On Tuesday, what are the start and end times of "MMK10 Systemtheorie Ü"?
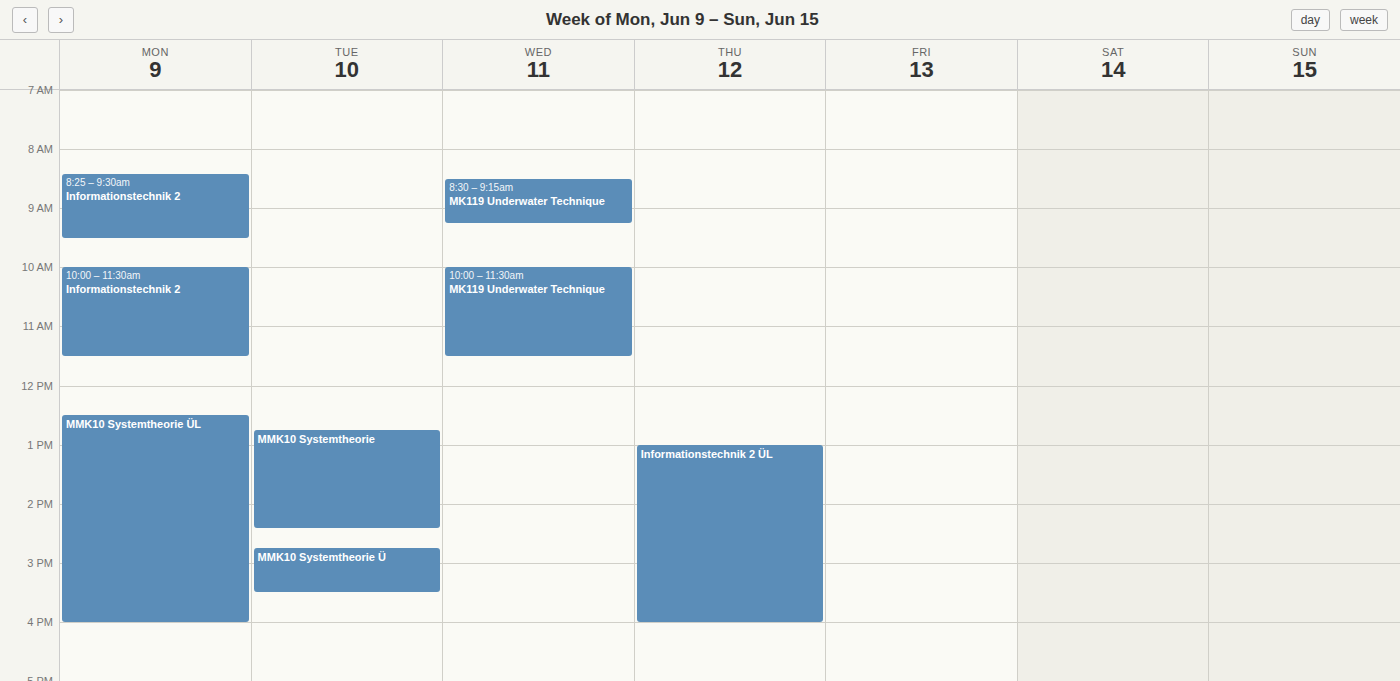
2:45 PM to 3:30 PM